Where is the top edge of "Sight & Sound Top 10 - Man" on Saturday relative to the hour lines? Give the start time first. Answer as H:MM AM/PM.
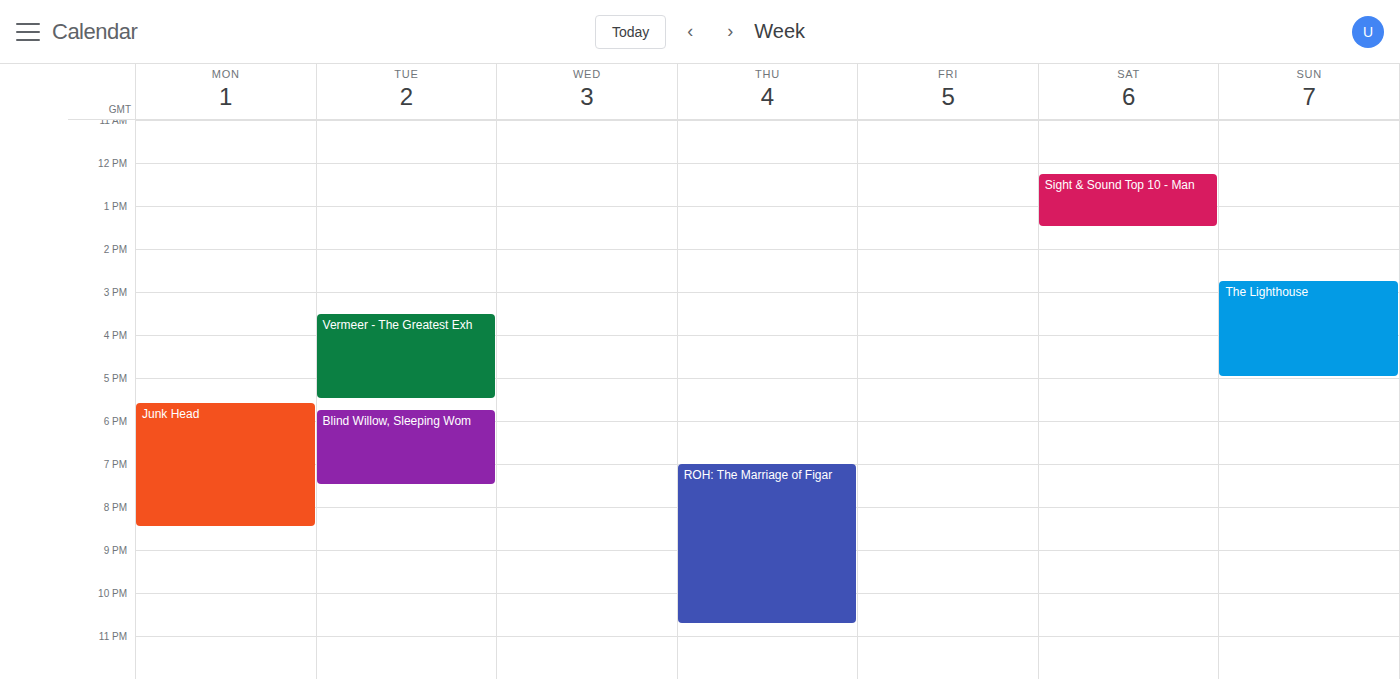
12:15 PM -- neither: a quarter of the way from the 12 PM line to the 1 PM line.